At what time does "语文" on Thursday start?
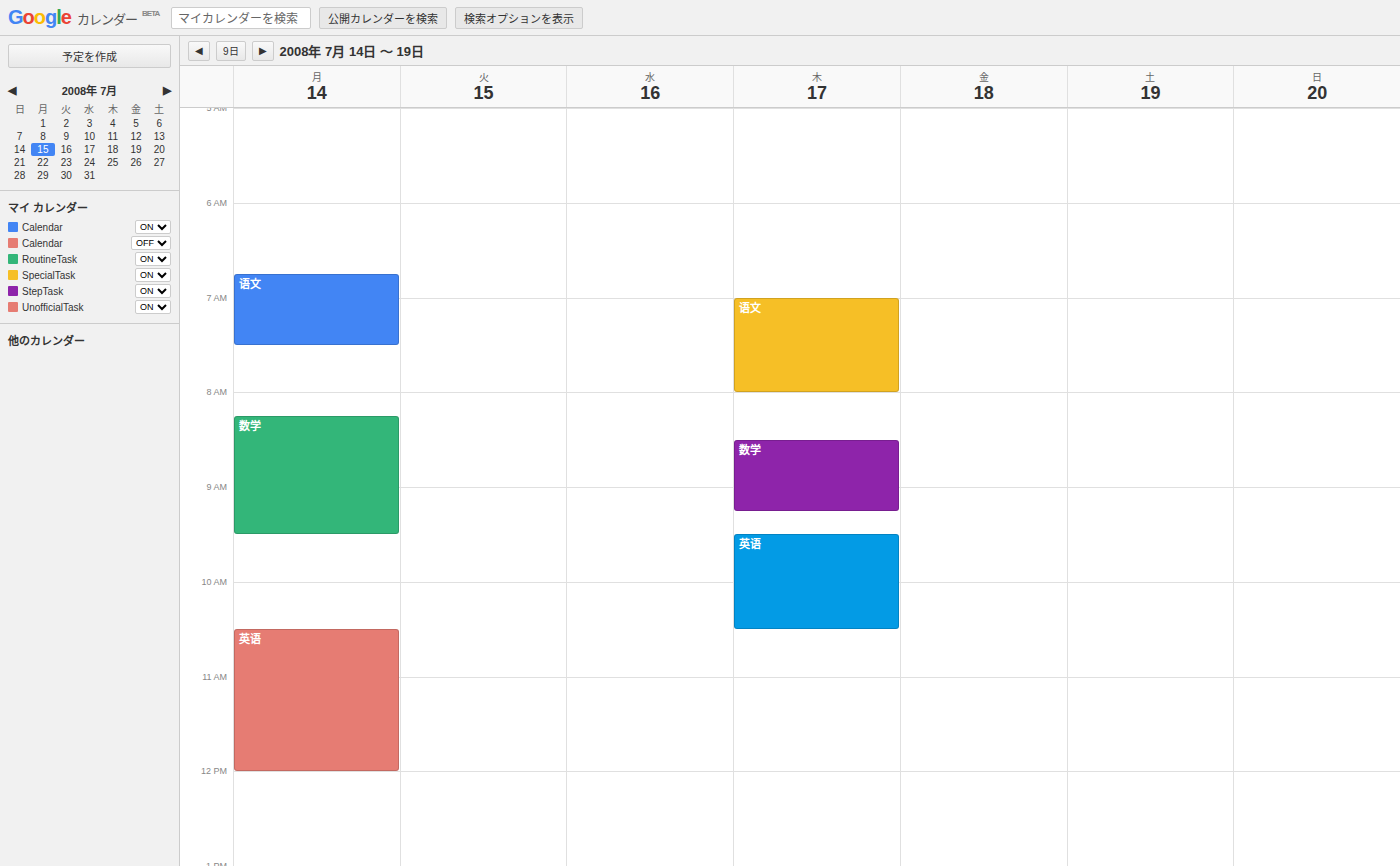
7:00 AM